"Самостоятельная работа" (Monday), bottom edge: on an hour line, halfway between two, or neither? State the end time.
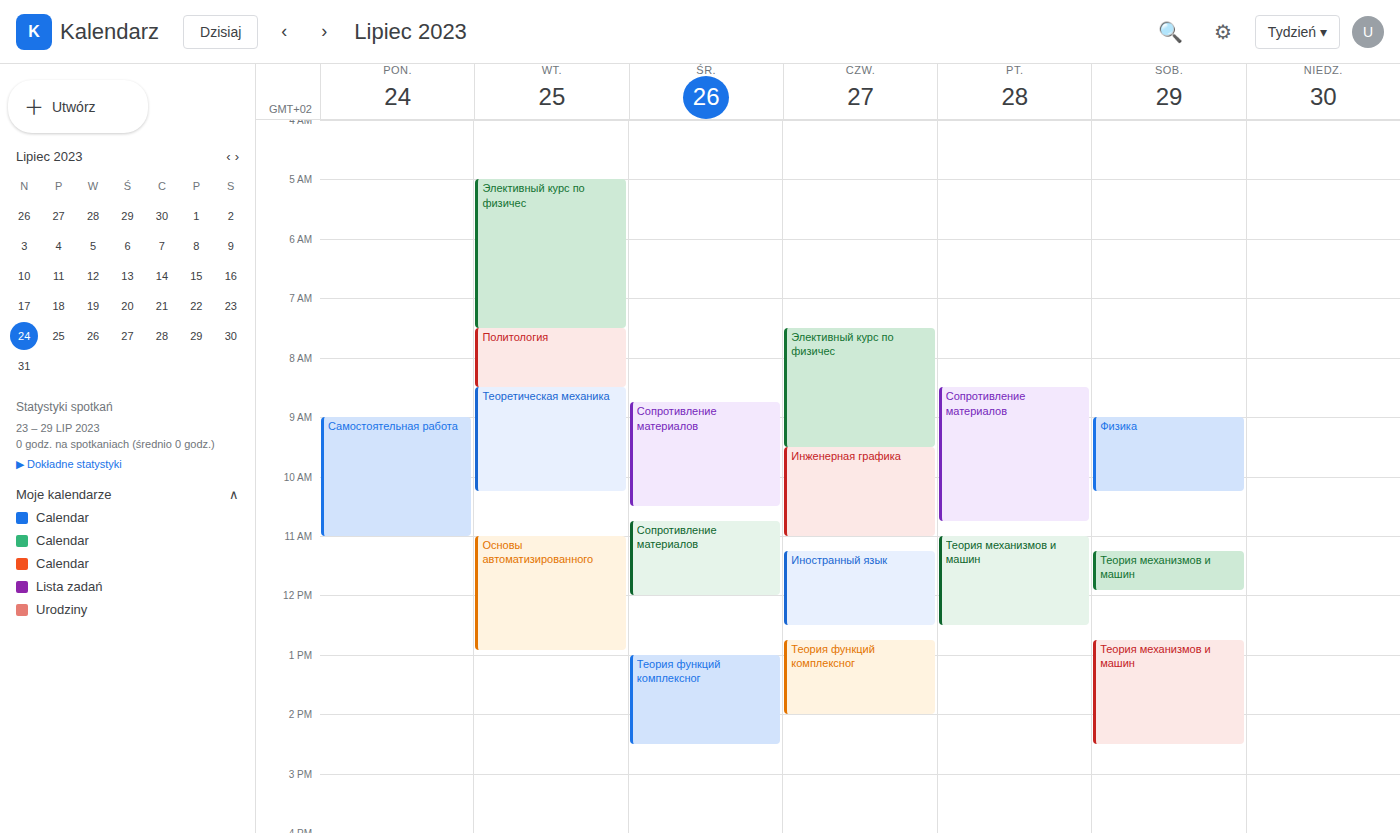
11:00 AM -- exactly on the 11 AM line.